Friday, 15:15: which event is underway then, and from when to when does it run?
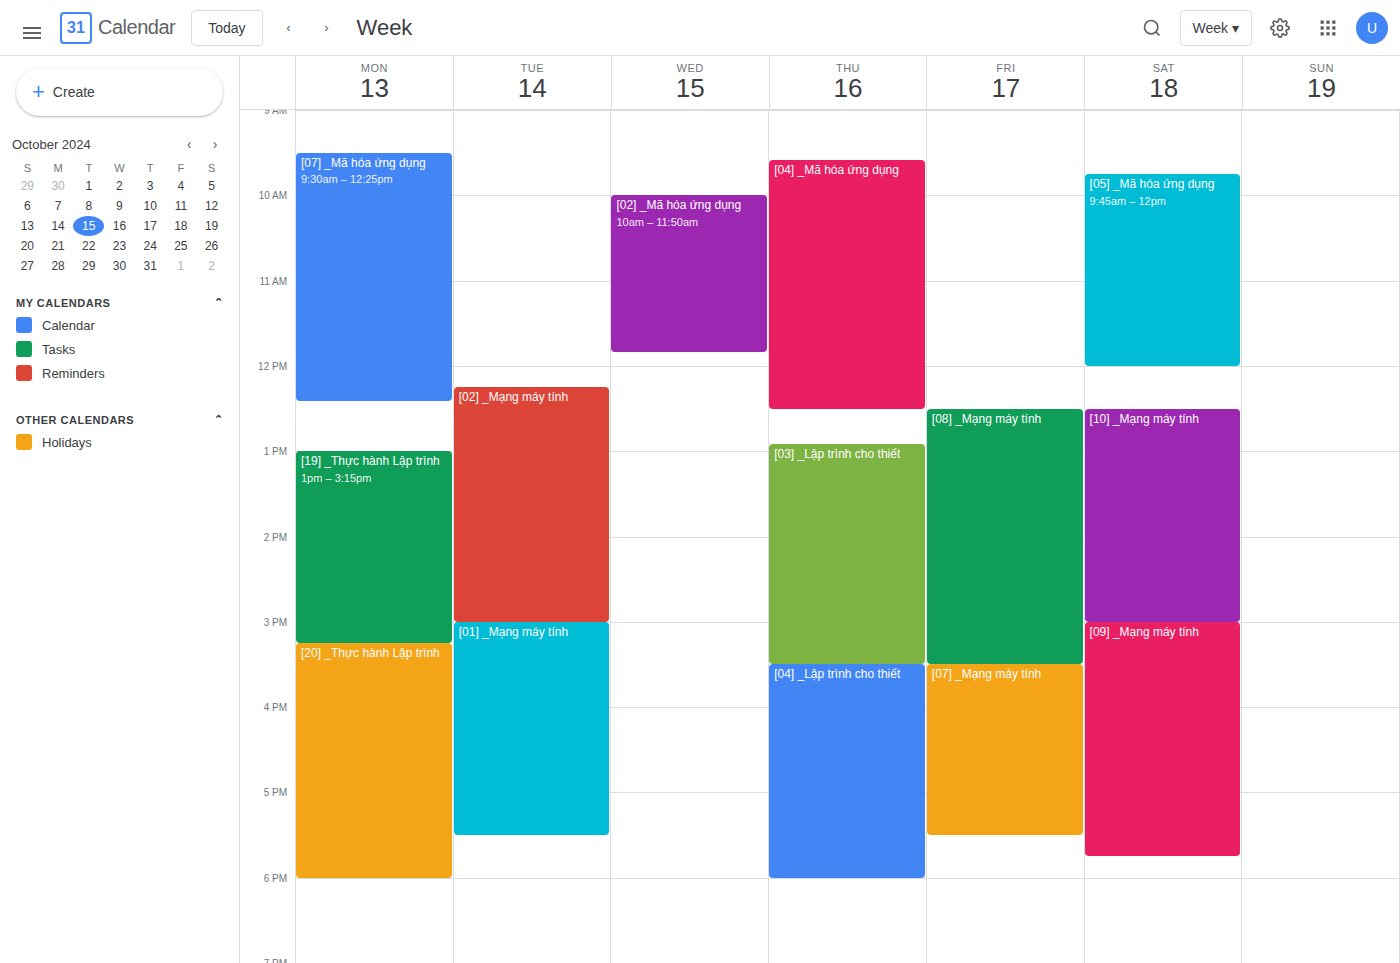
"[08] _Mạng máy tính", 12:30 to 15:30